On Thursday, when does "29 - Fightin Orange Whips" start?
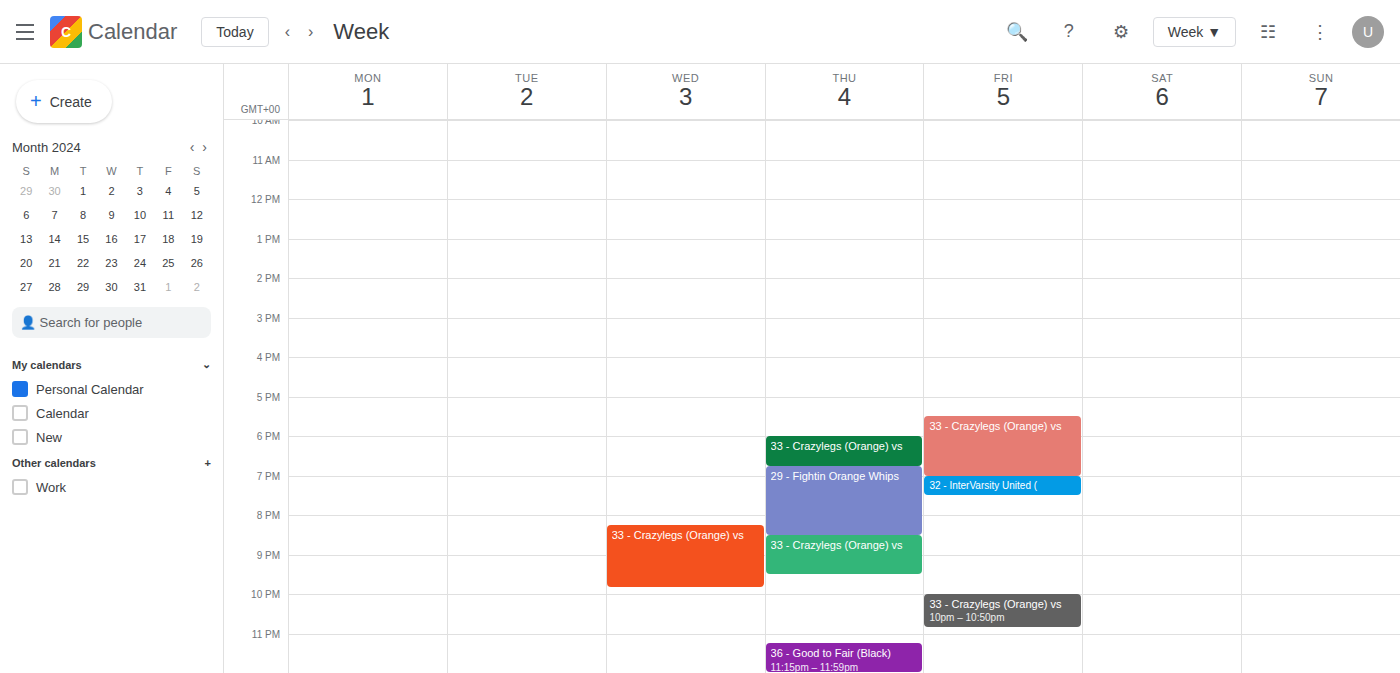
6:45 PM